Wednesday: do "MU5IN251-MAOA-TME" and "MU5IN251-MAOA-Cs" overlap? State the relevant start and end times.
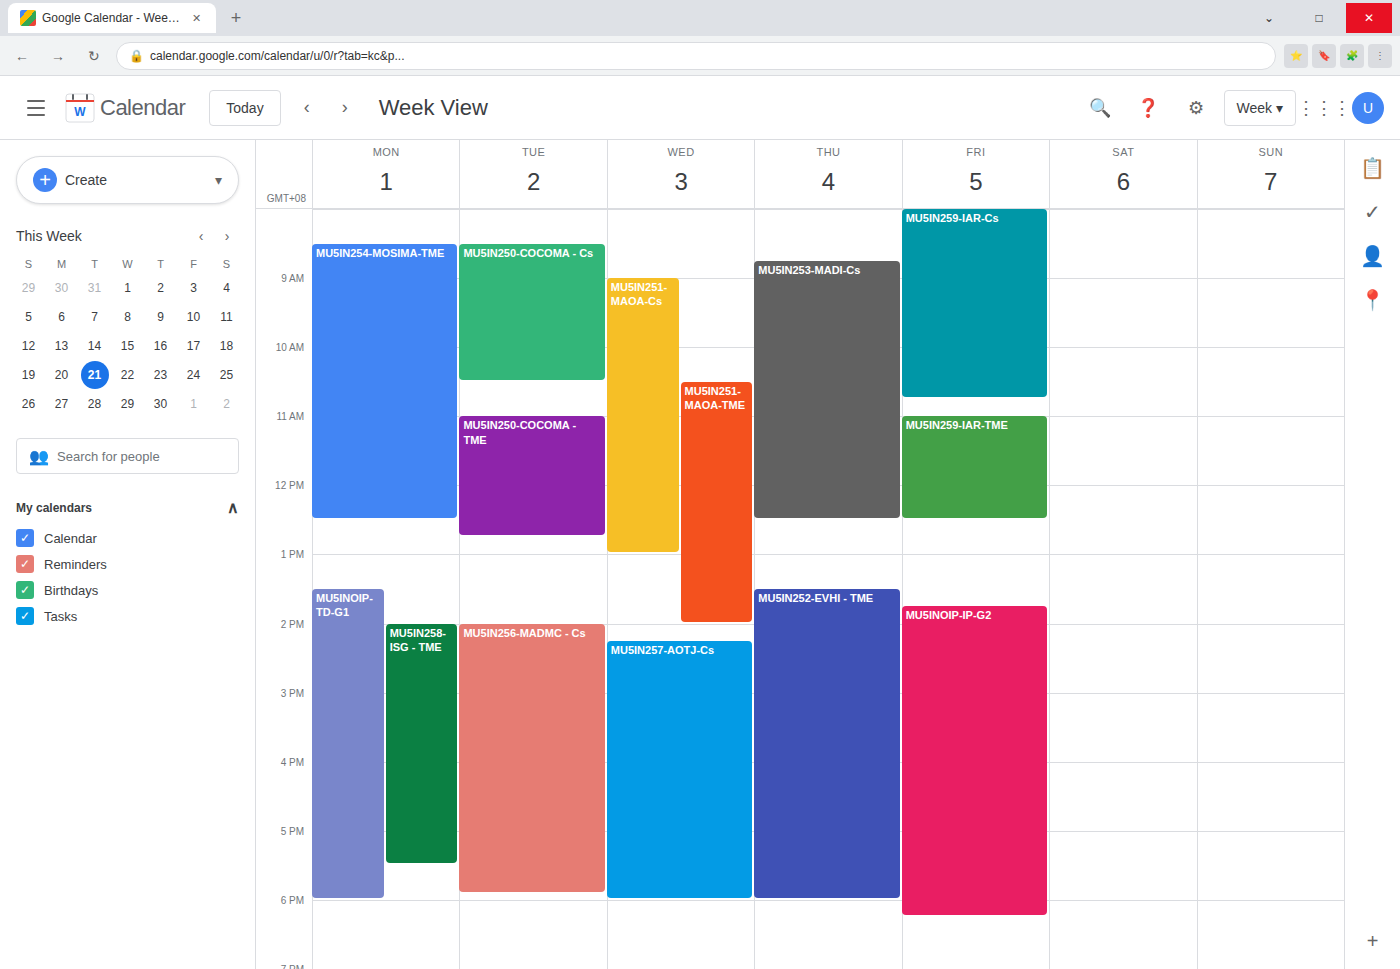
"MU5IN251-MAOA-TME" starts at 10:30 AM, before "MU5IN251-MAOA-Cs" ends at 1:00 PM -- they overlap.